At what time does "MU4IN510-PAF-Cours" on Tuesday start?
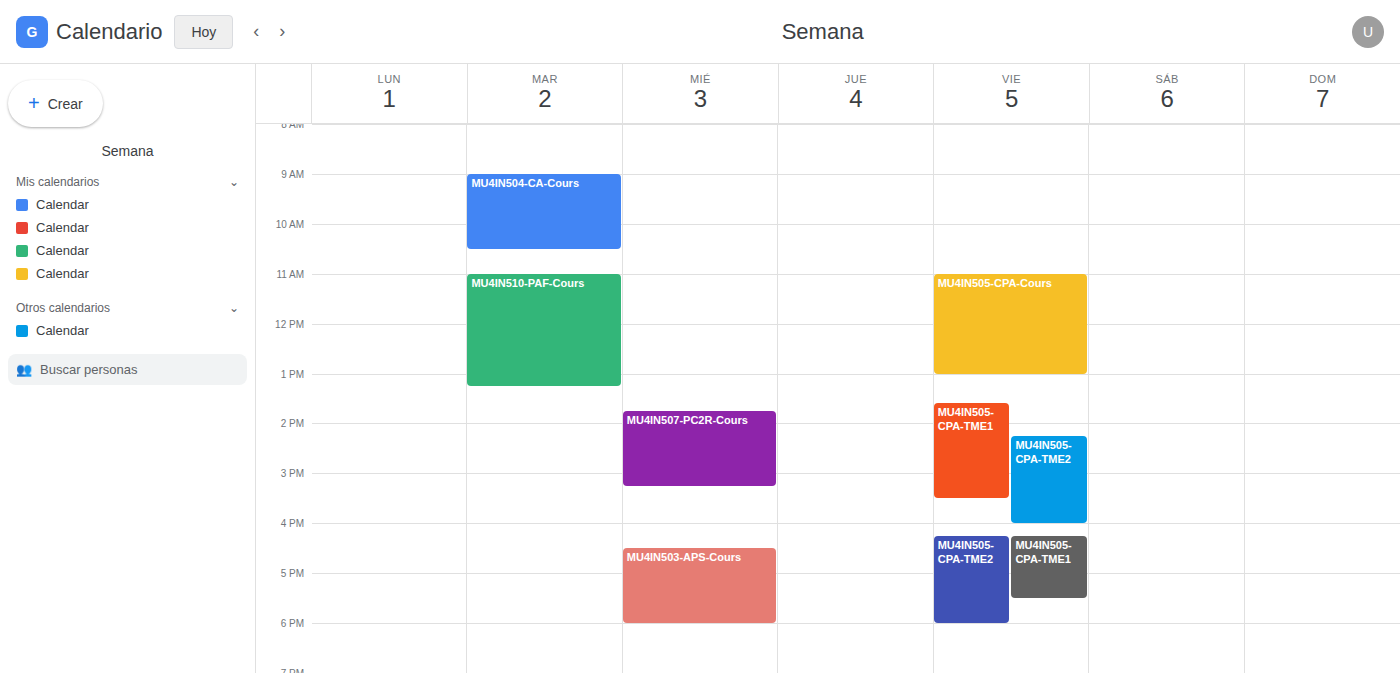
11:00 AM